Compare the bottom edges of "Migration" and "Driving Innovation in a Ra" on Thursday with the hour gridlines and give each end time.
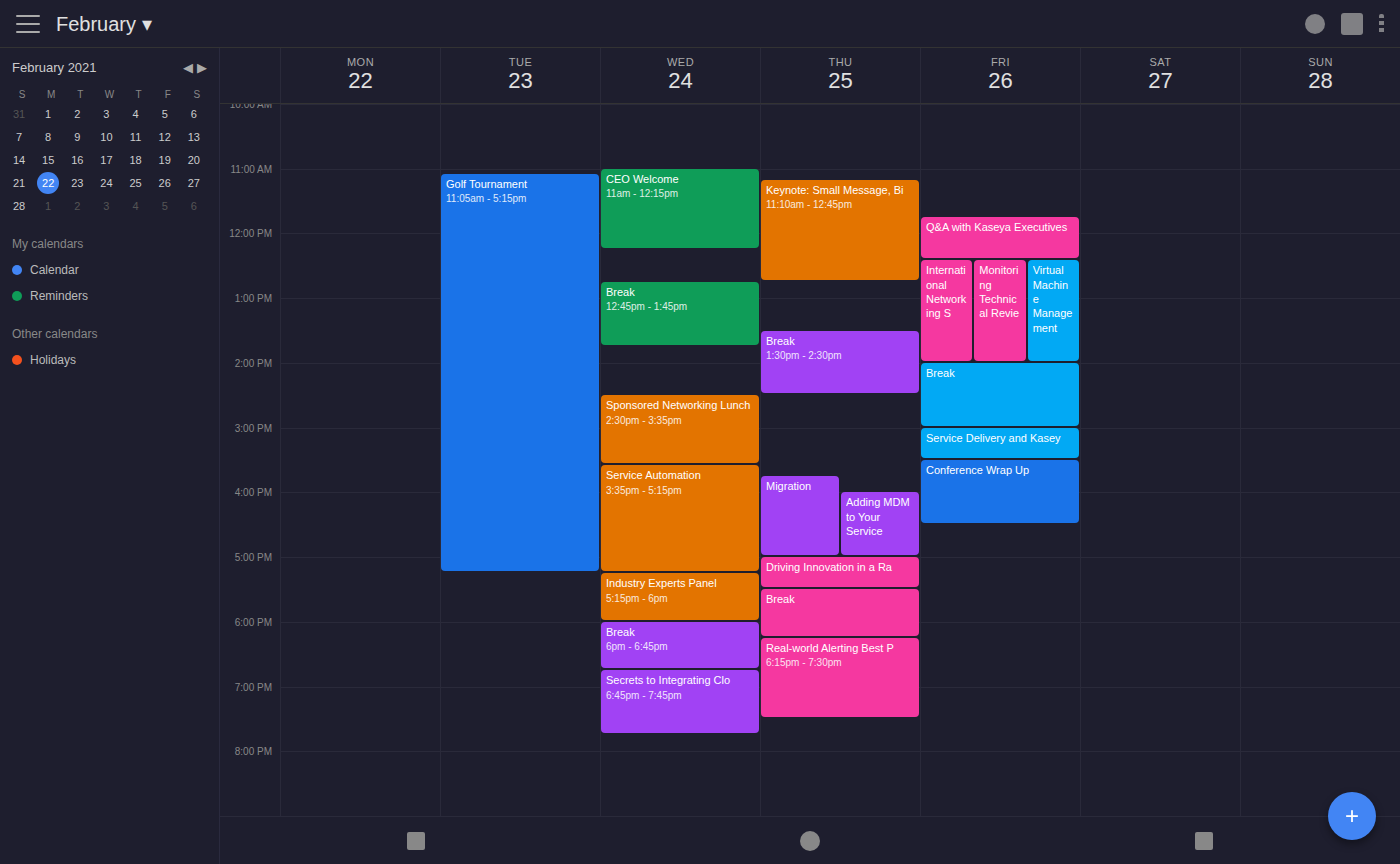
"Migration": 5:00 PM, exactly on the 5 PM line. "Driving Innovation in a Ra": 5:30 PM, halfway between the 5 PM and 6 PM lines.